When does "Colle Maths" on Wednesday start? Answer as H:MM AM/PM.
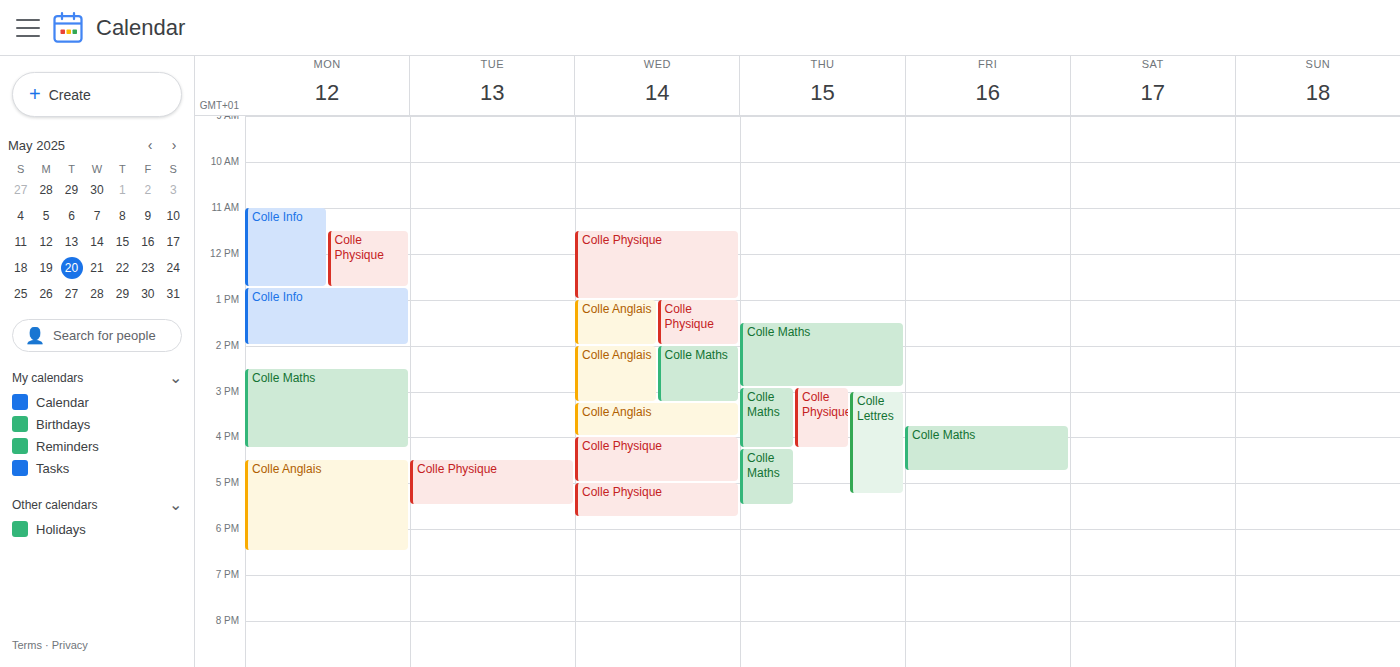
2:00 PM